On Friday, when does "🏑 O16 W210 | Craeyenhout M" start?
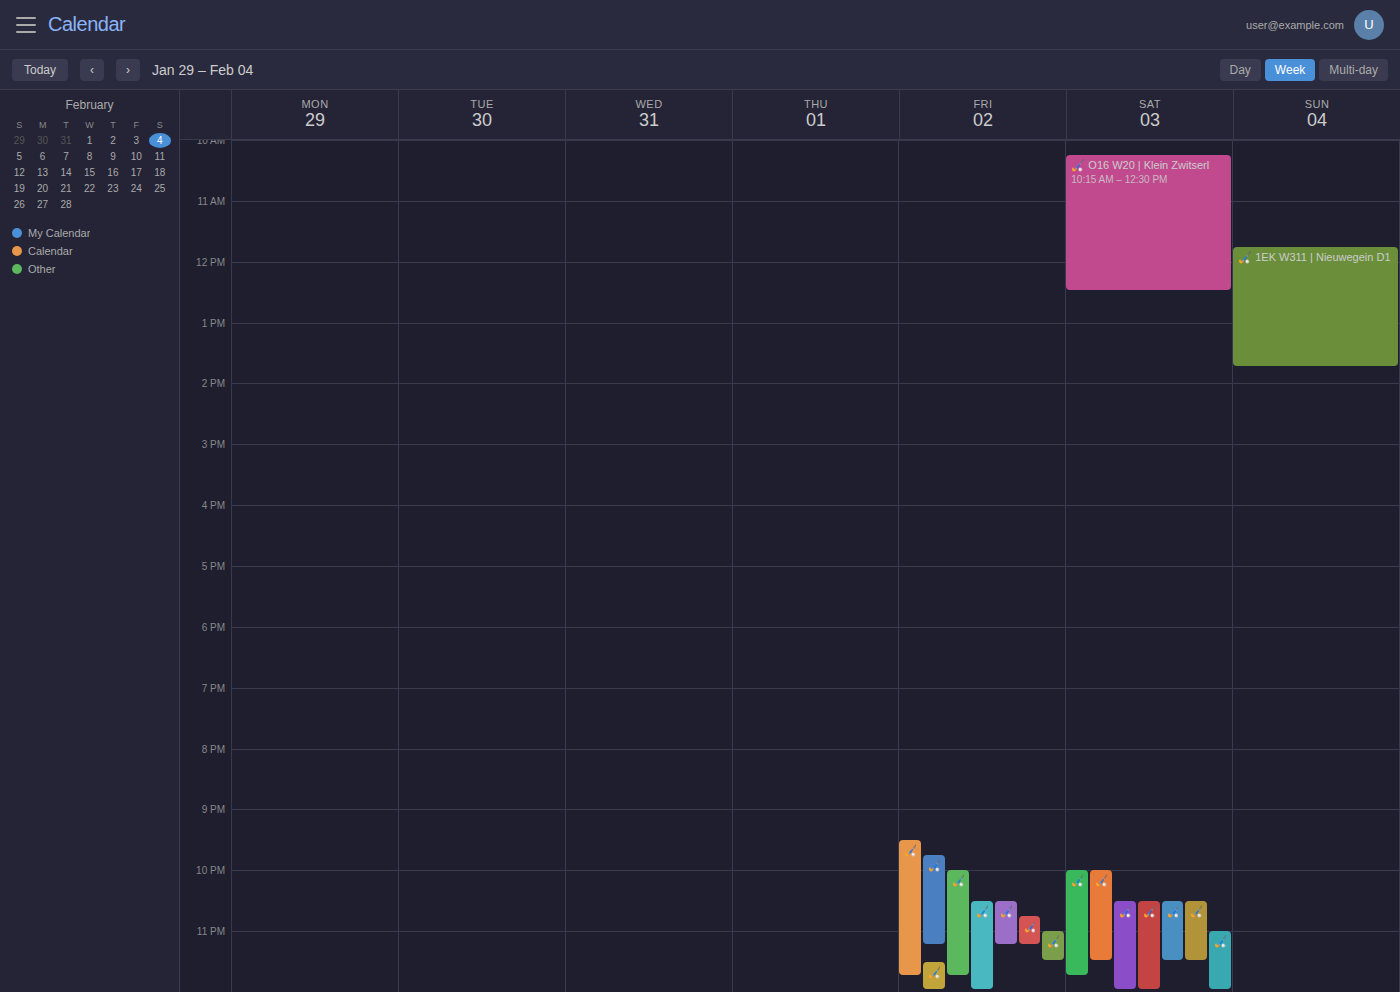
11:30 PM